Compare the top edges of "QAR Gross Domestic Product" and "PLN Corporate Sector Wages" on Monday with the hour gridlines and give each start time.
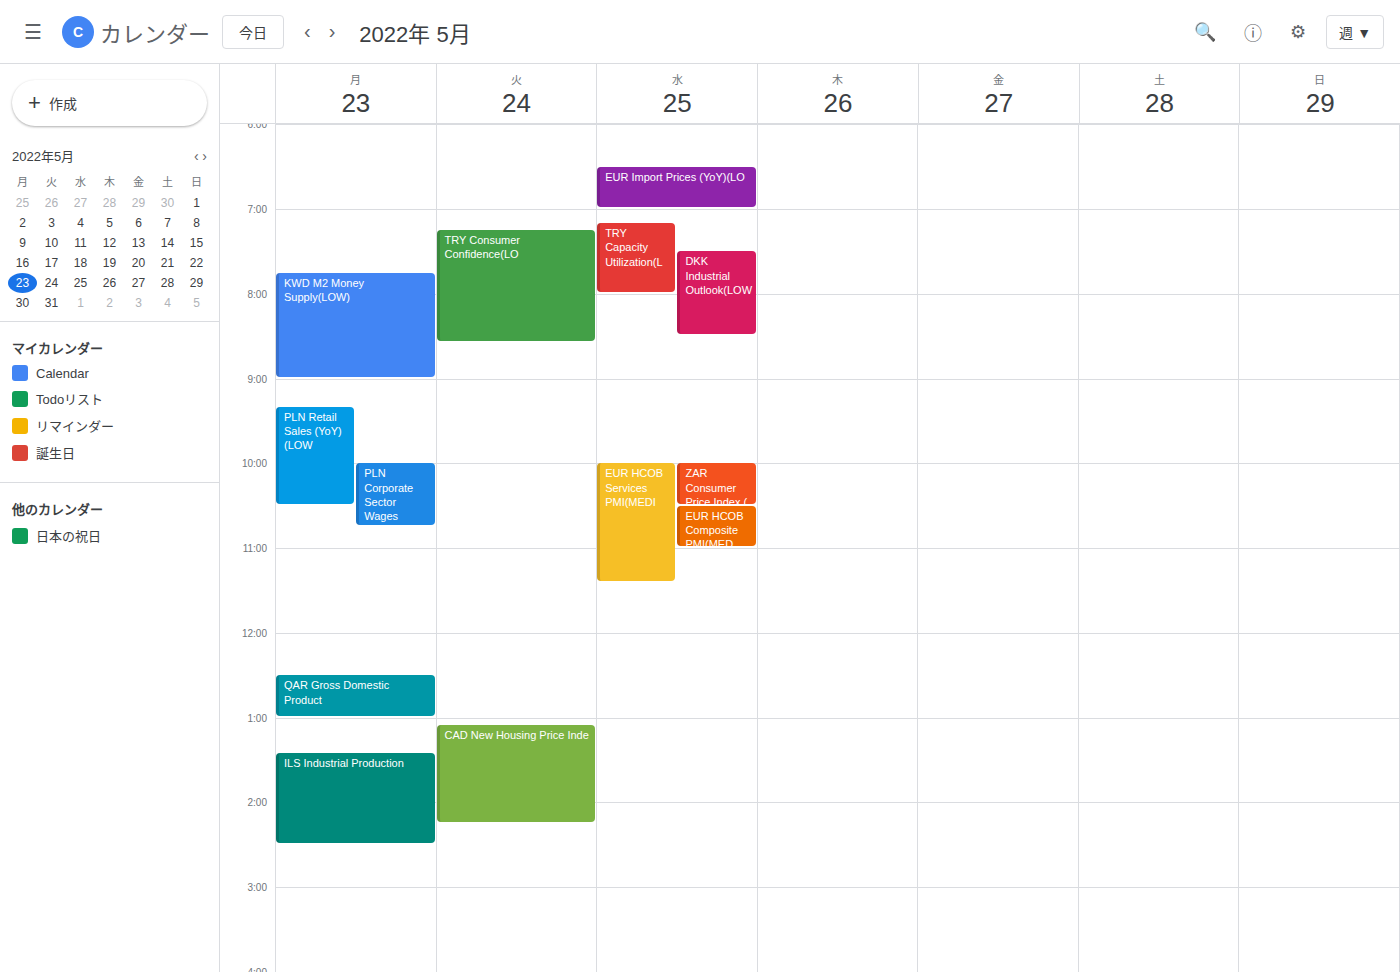
"QAR Gross Domestic Product": 12:30, halfway between the 12:00 and 13:00 lines. "PLN Corporate Sector Wages": 10:00, exactly on the 10:00 line.